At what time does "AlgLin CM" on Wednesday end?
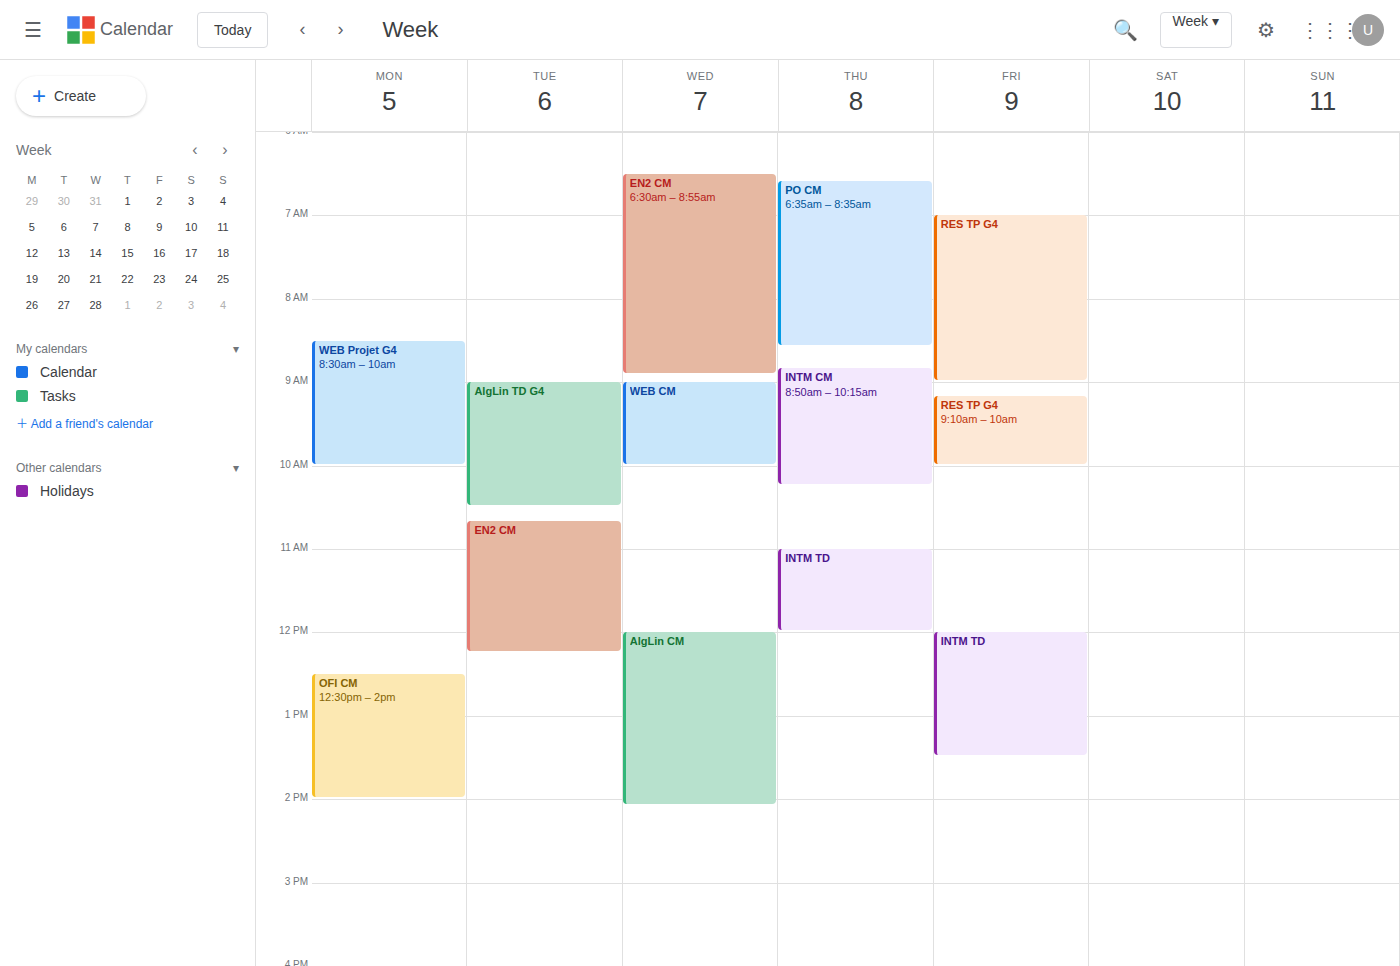
2:05 PM